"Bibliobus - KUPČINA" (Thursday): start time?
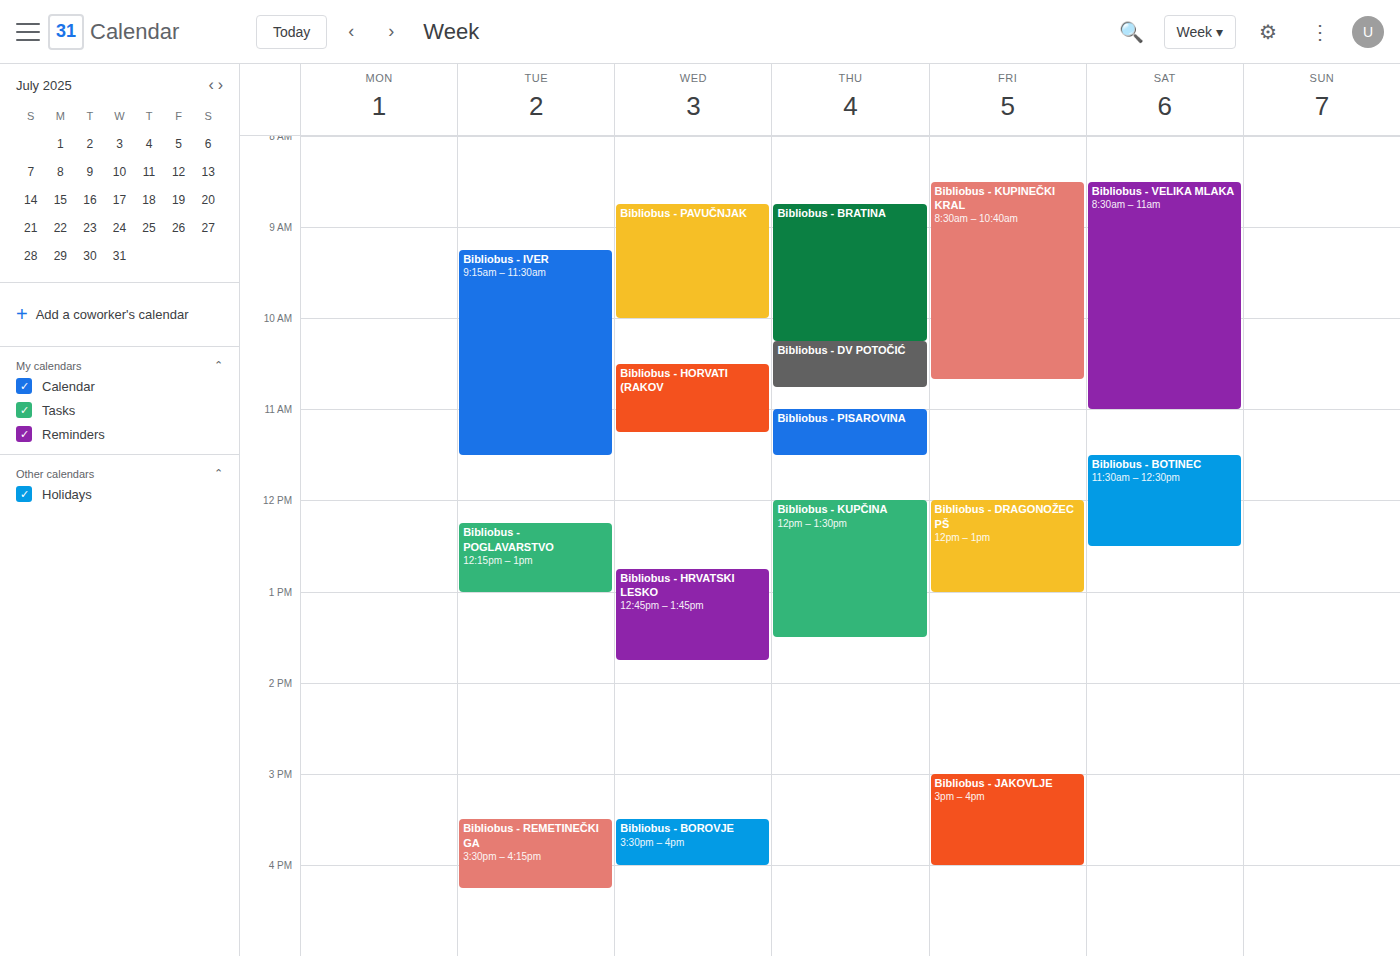
12:00 PM